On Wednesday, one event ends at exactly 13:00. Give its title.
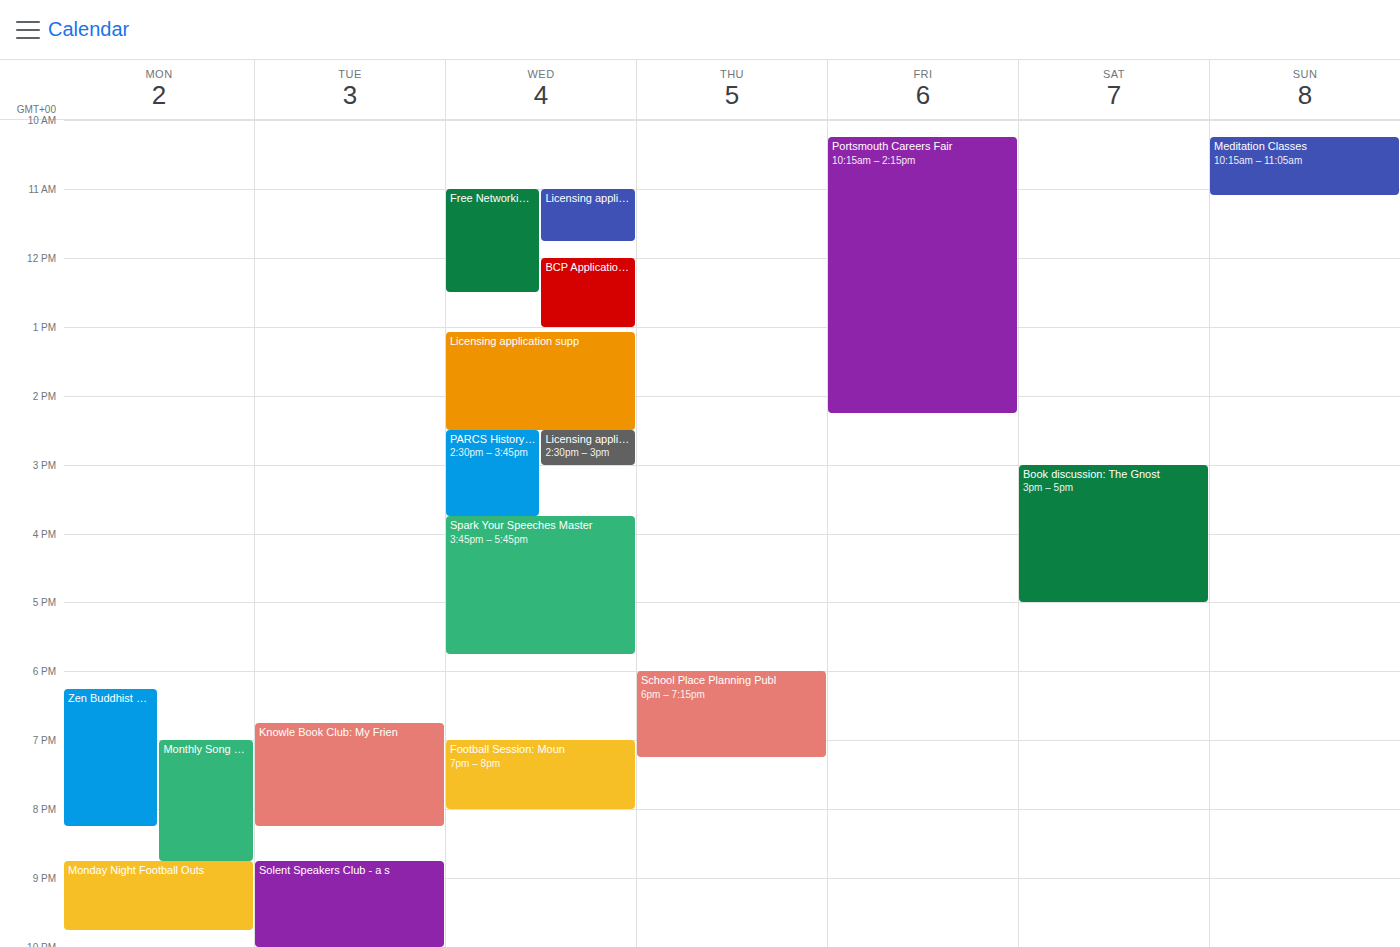
"BCP Application Clinic"